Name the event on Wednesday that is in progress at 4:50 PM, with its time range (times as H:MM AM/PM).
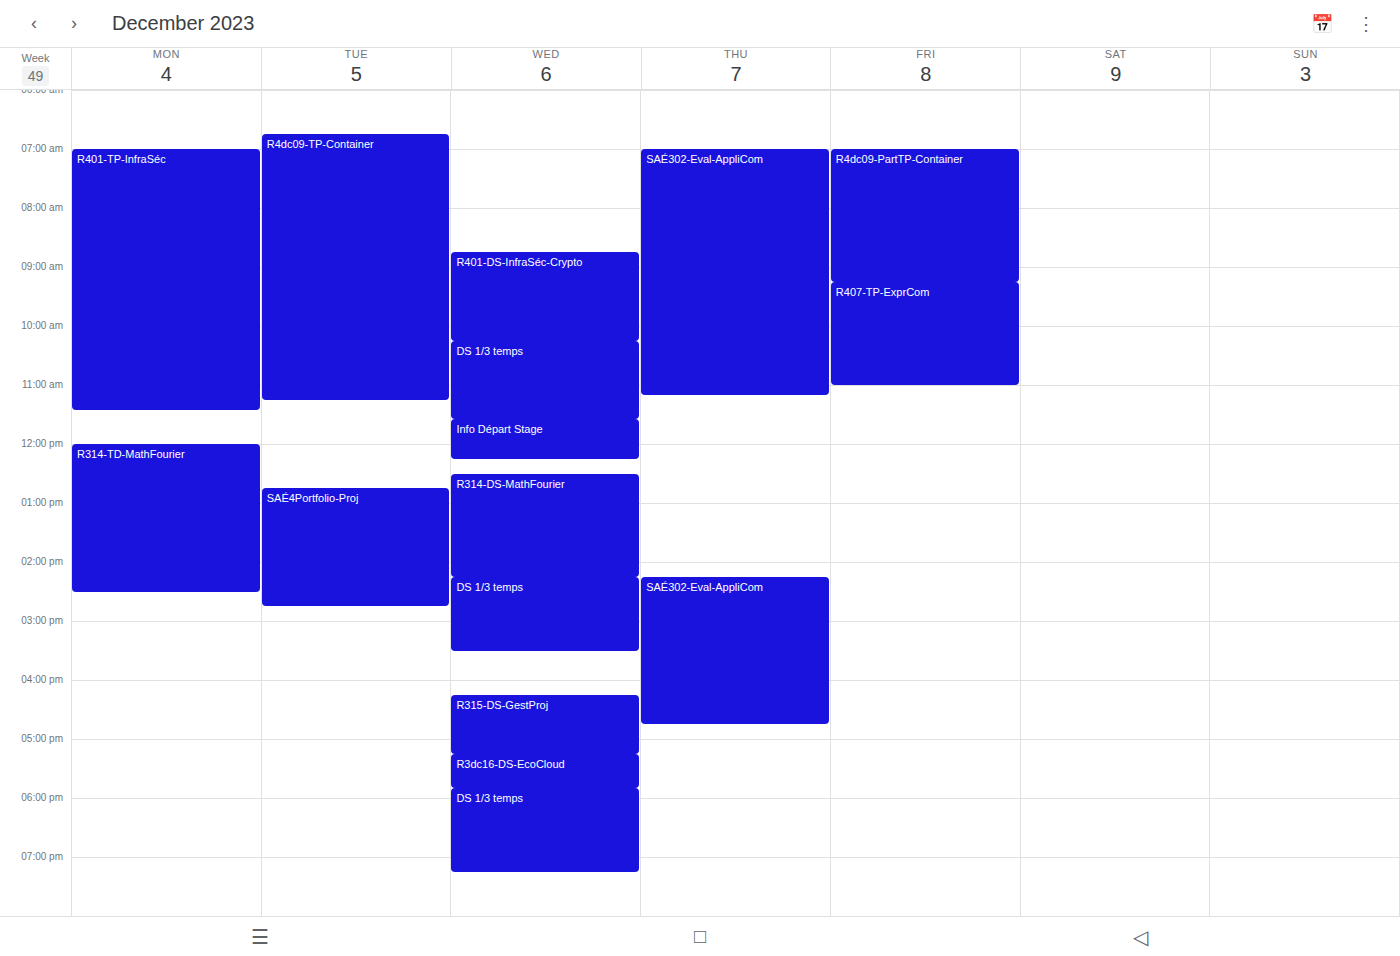
"R315-DS-GestProj", 4:15 PM to 5:15 PM